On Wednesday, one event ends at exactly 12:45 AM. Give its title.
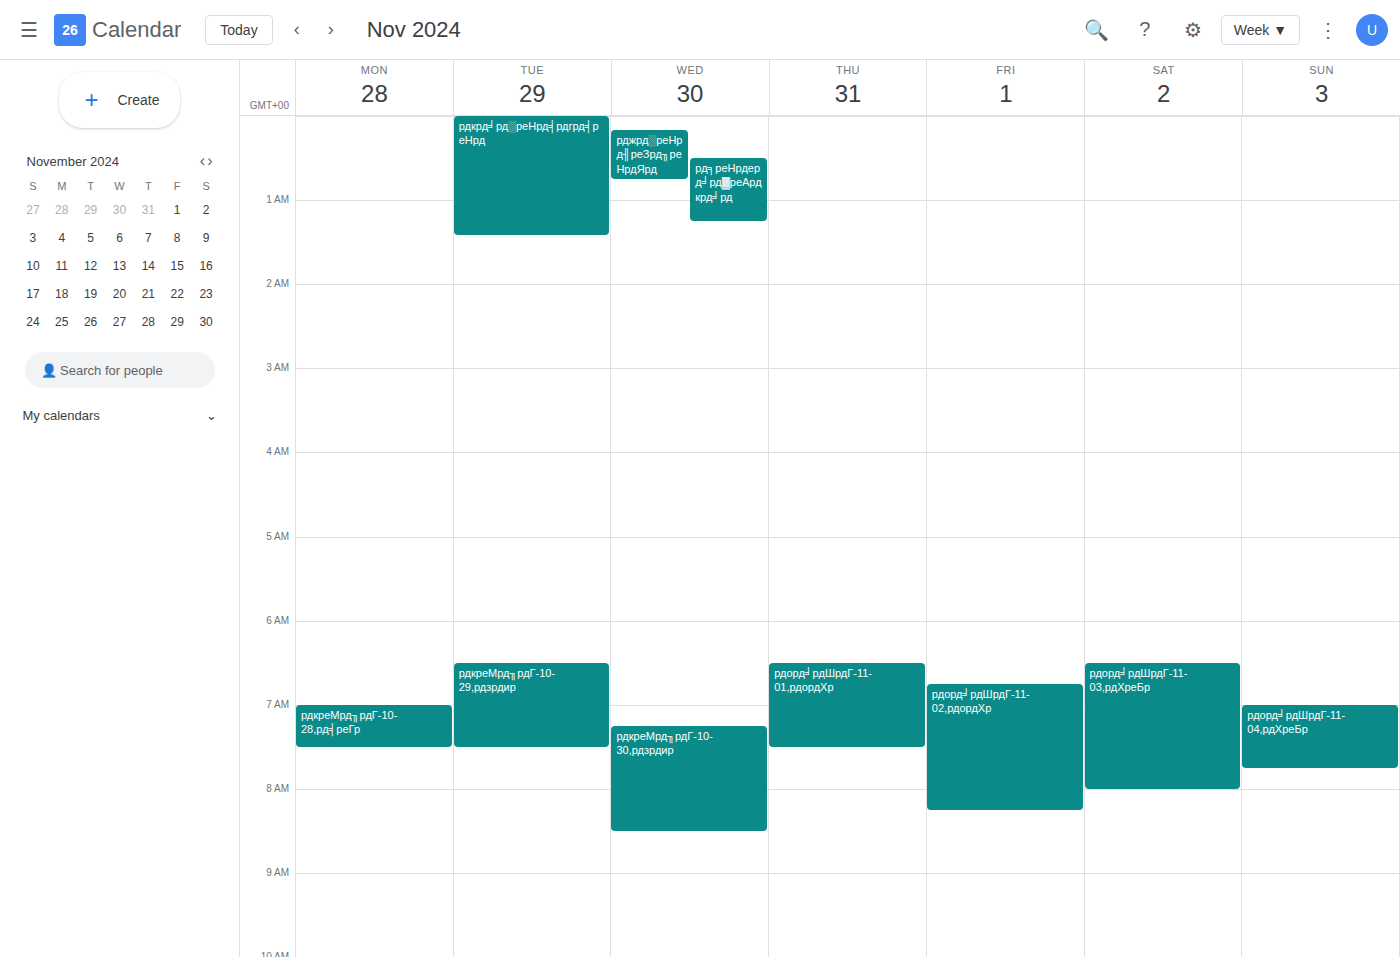
"рджрд░реНрд╢реЗрд╖реНрдЯрд"